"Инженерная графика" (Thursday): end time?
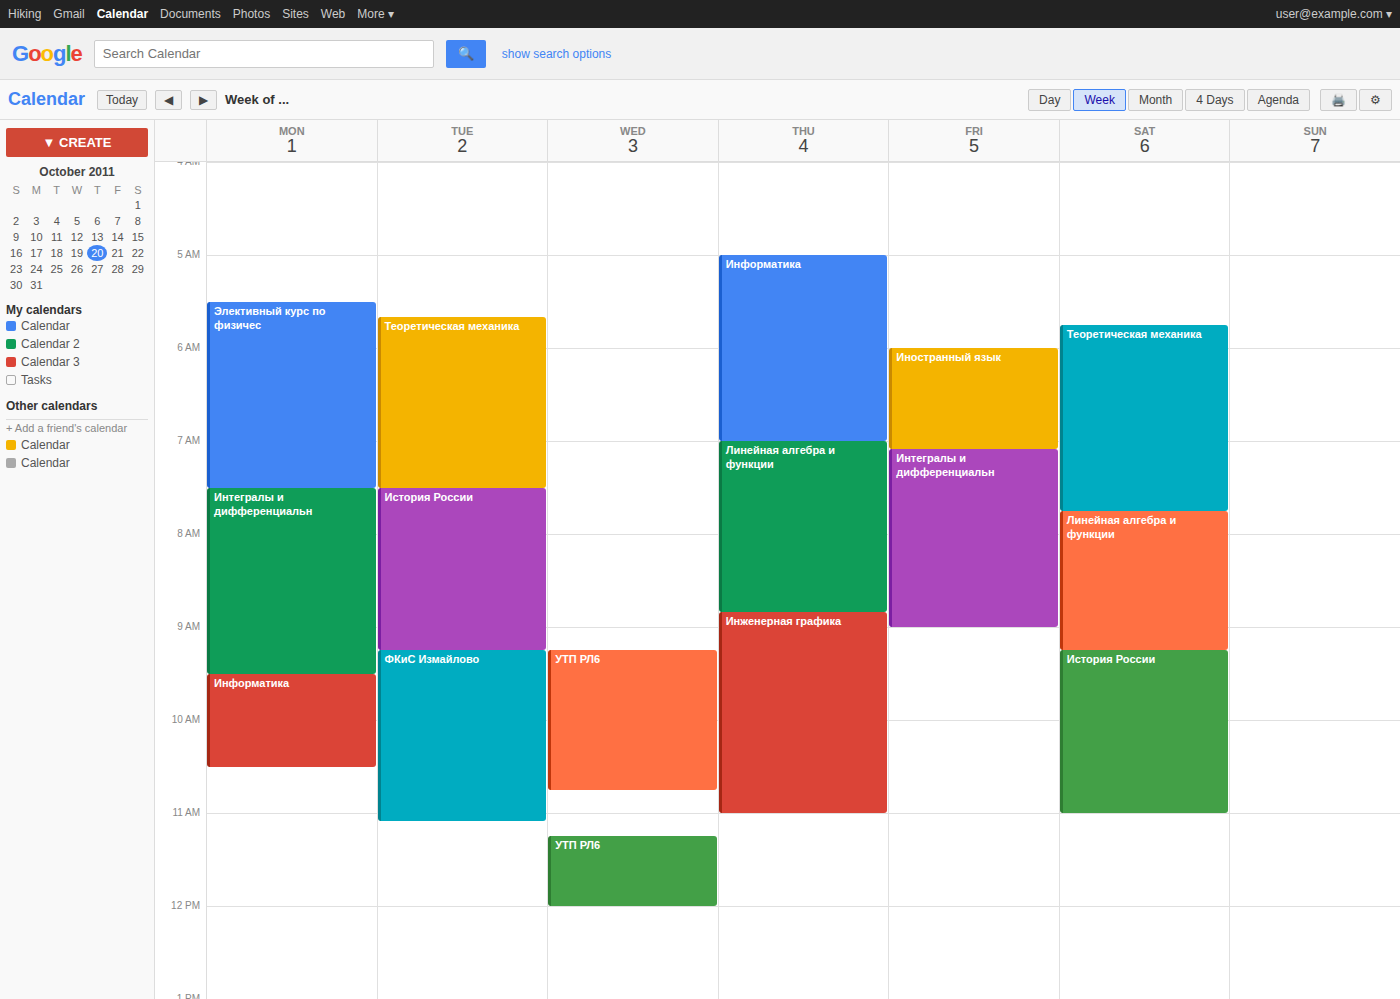
11:00 AM